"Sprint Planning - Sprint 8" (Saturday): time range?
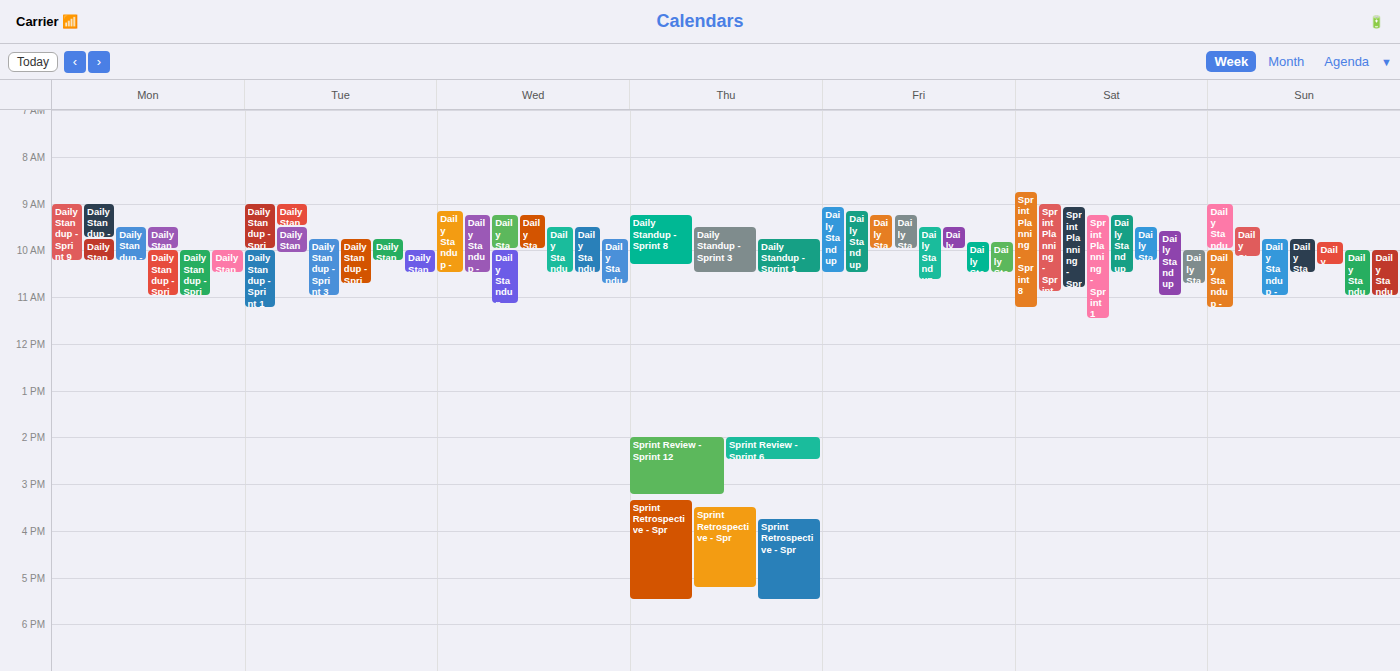
8:45 AM to 11:15 AM